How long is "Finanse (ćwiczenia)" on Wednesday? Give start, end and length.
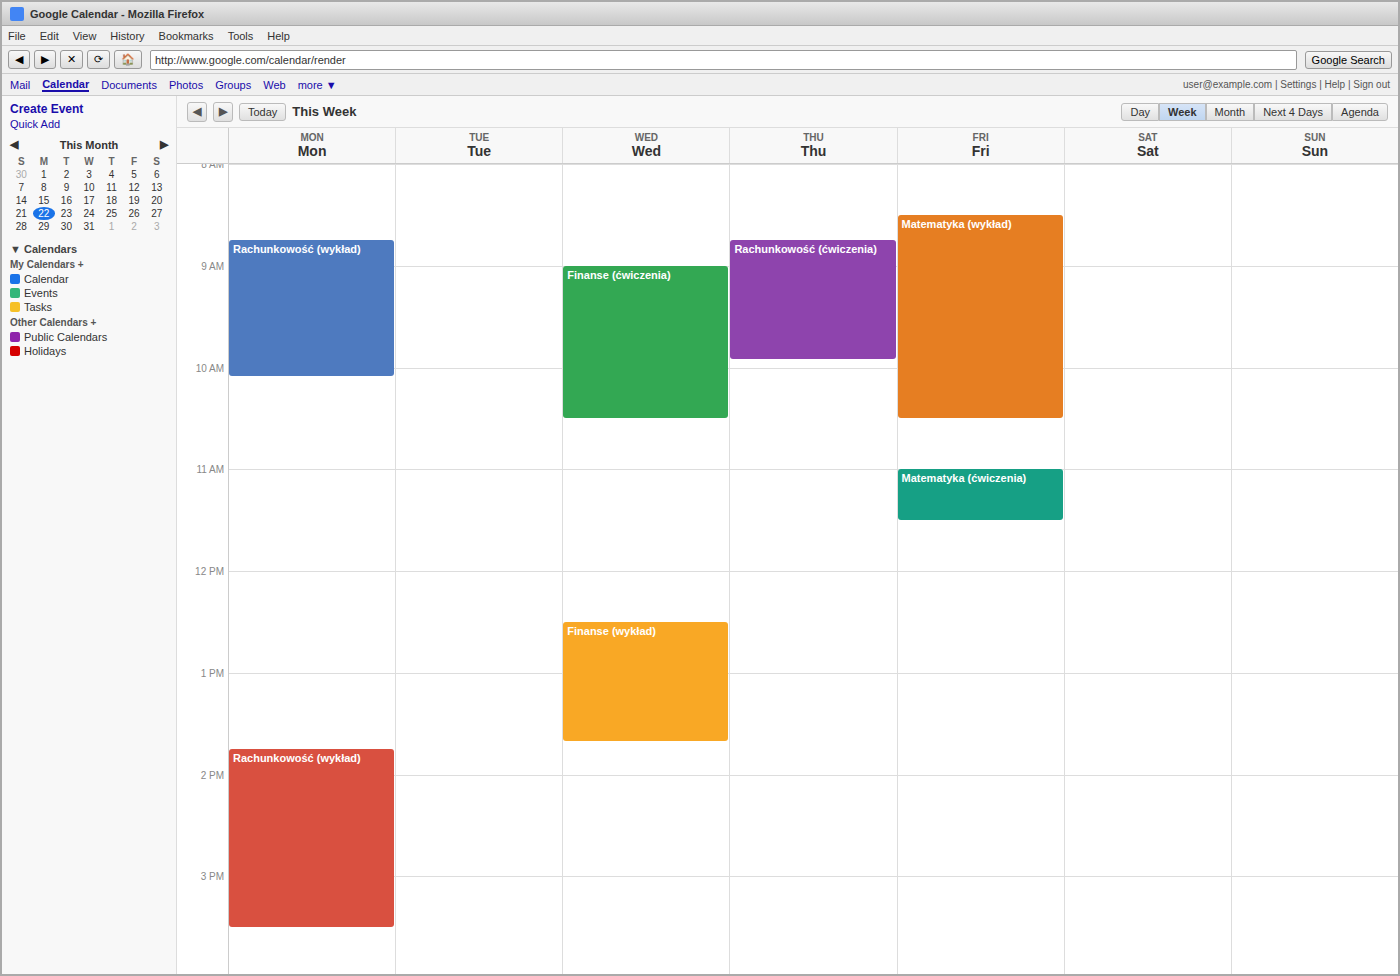
9:00 AM to 10:30 AM, 1 hour 30 minutes